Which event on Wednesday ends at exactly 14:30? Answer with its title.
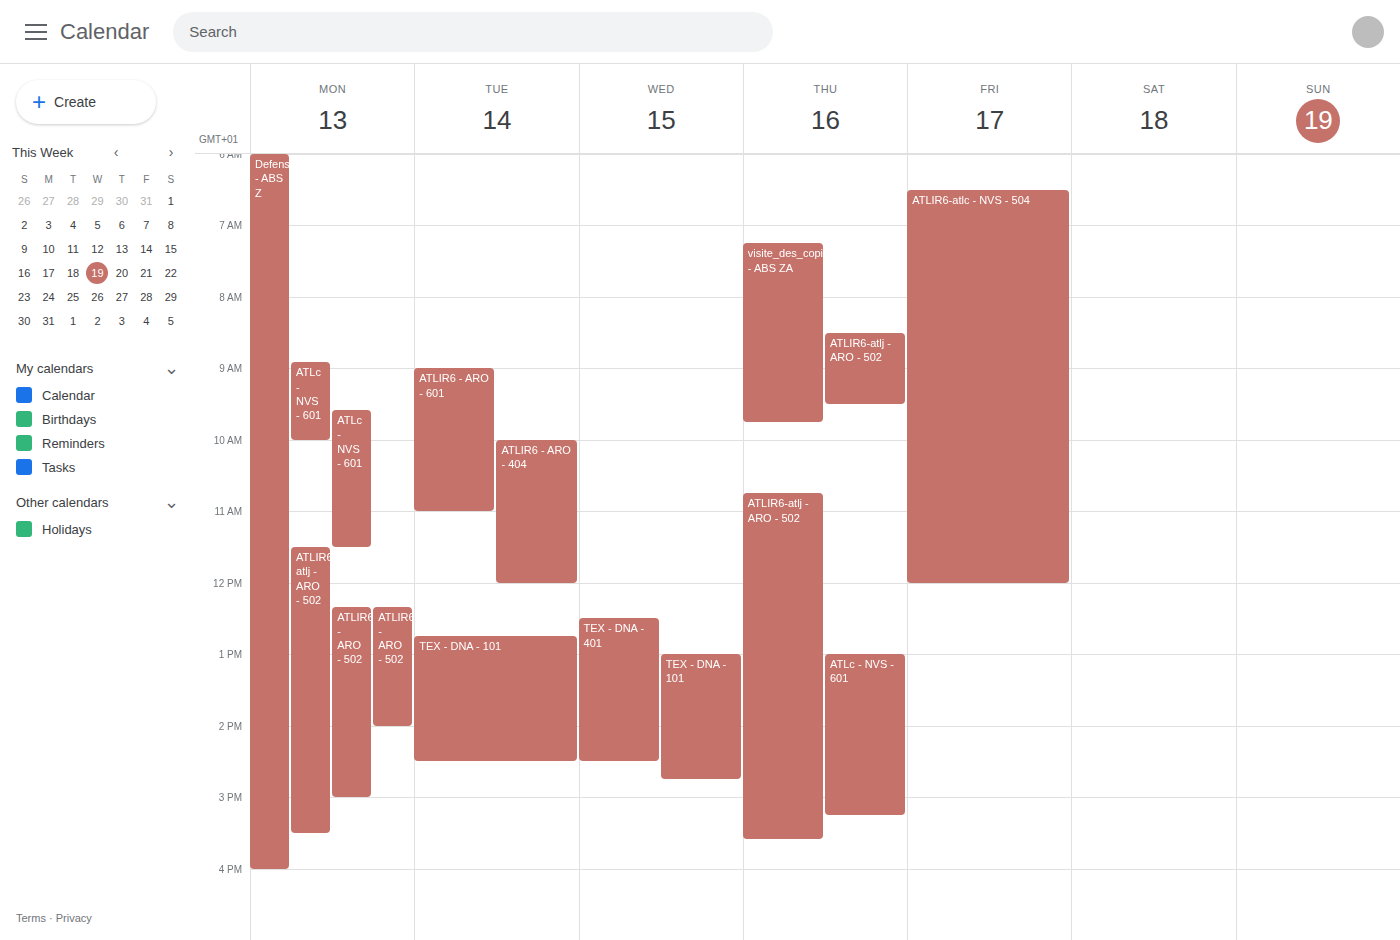
"TEX - DNA - 401"